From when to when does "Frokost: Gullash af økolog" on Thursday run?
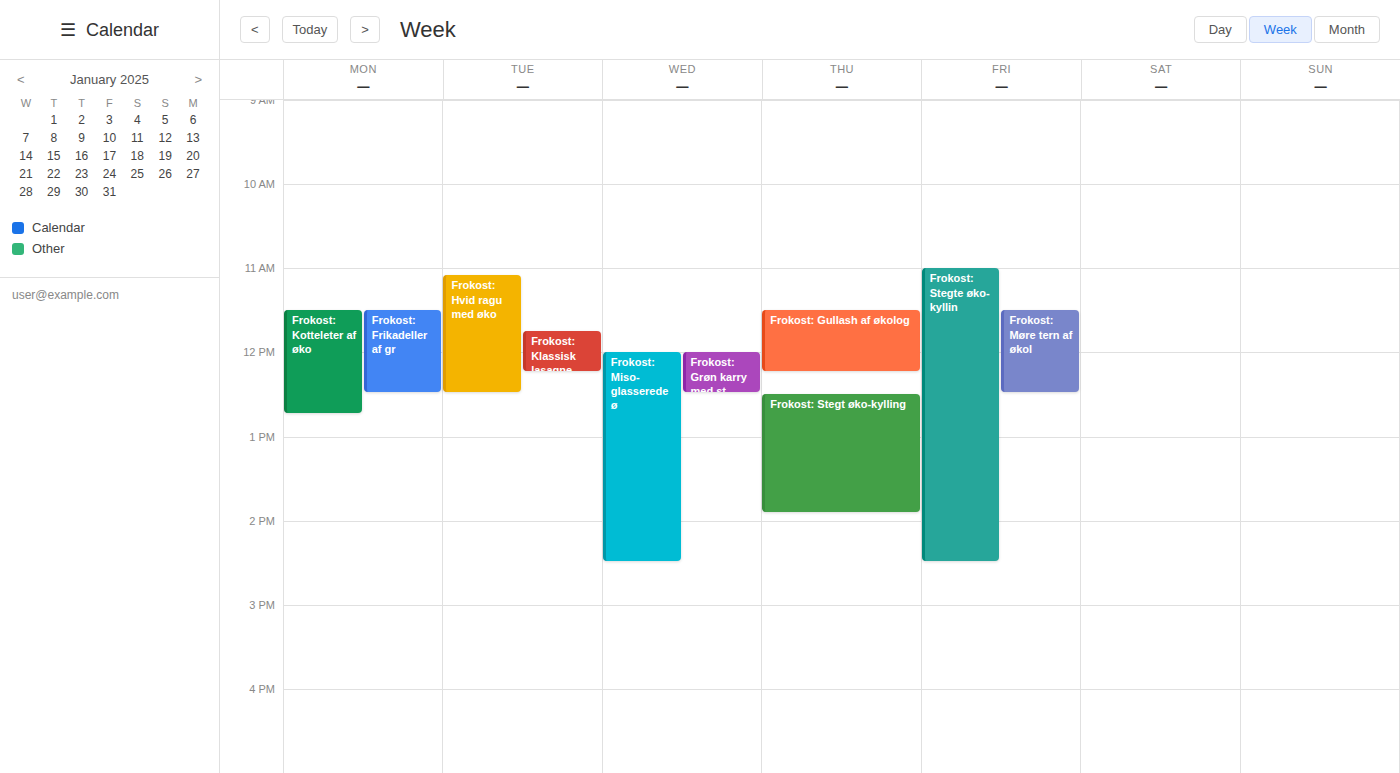
11:30 AM to 12:15 PM